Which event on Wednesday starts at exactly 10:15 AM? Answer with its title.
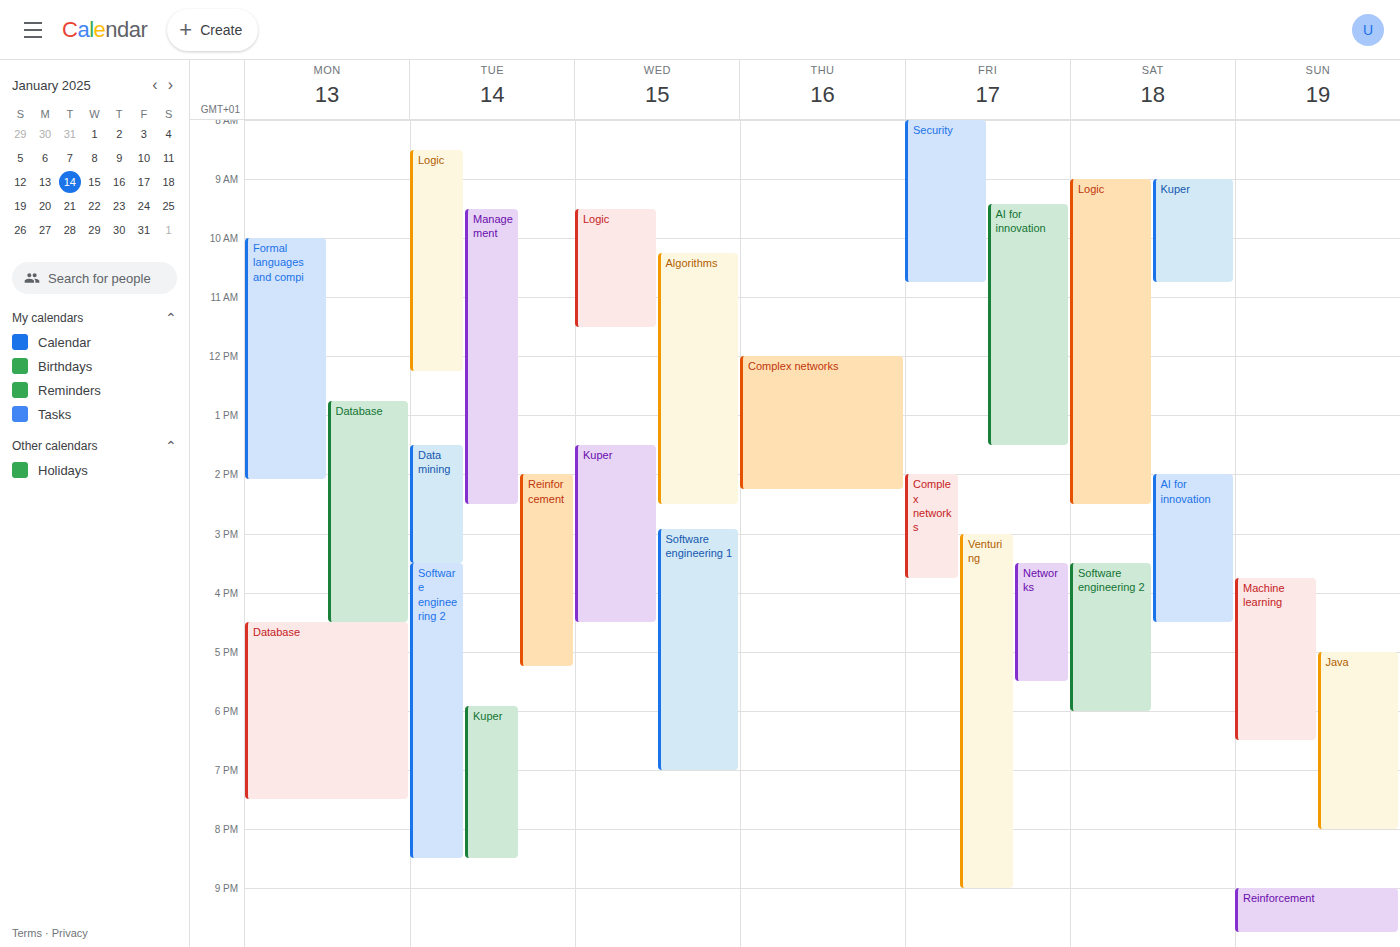
"Algorithms"